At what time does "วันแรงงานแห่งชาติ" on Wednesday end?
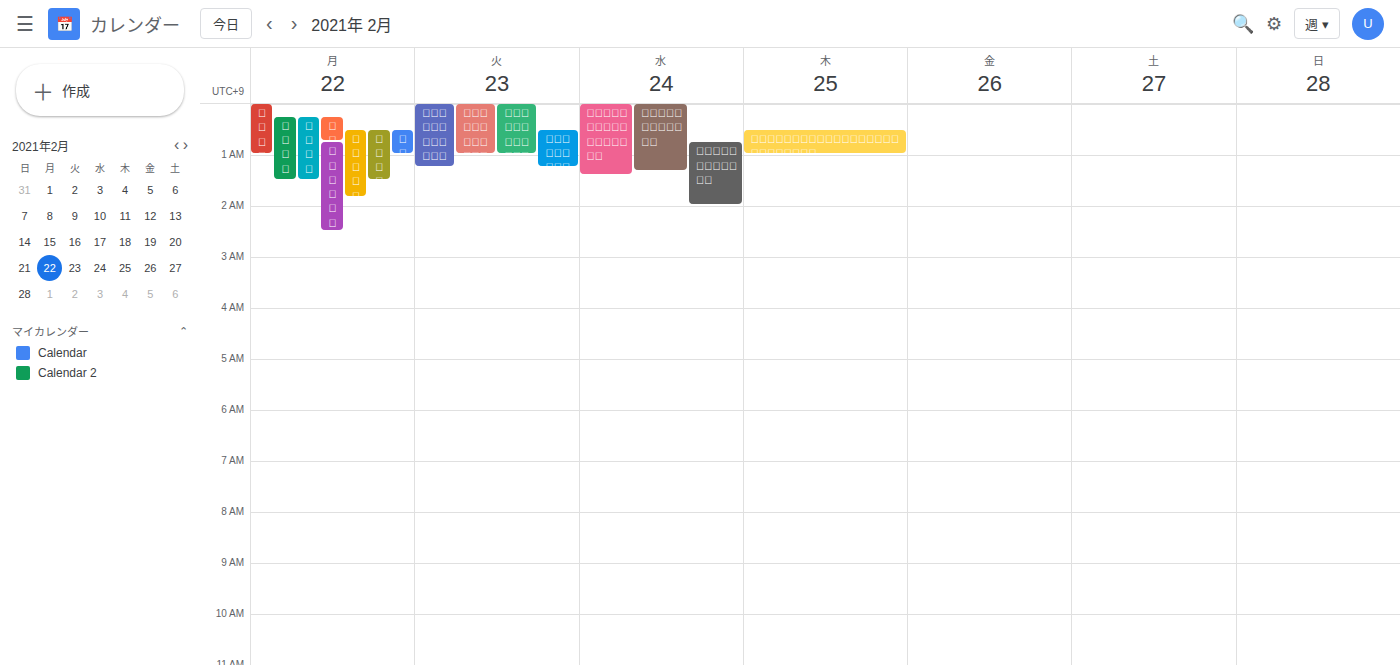
01:25